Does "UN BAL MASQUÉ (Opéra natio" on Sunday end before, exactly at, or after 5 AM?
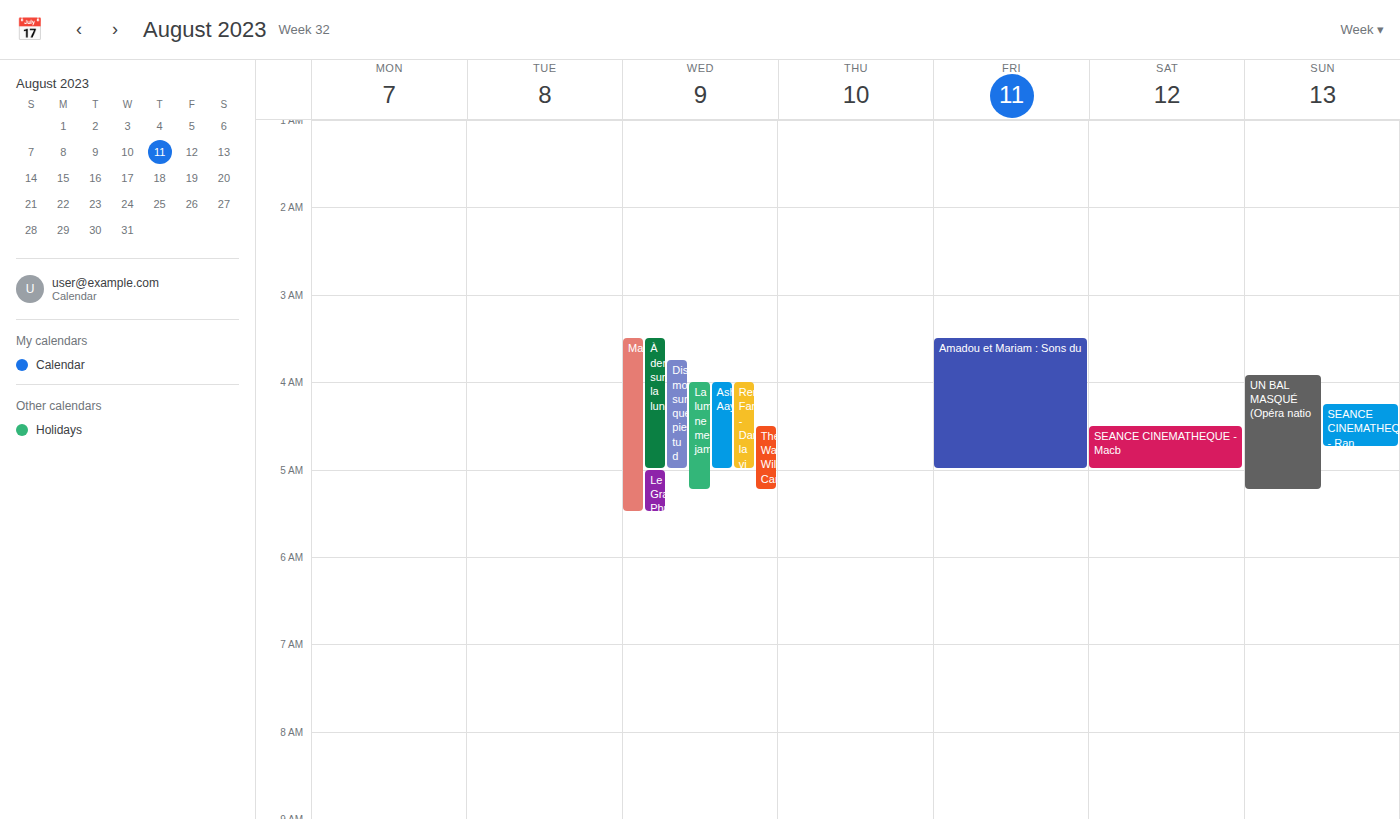
5:15 AM -- after 5 AM, 15 minutes below the 5 AM line.